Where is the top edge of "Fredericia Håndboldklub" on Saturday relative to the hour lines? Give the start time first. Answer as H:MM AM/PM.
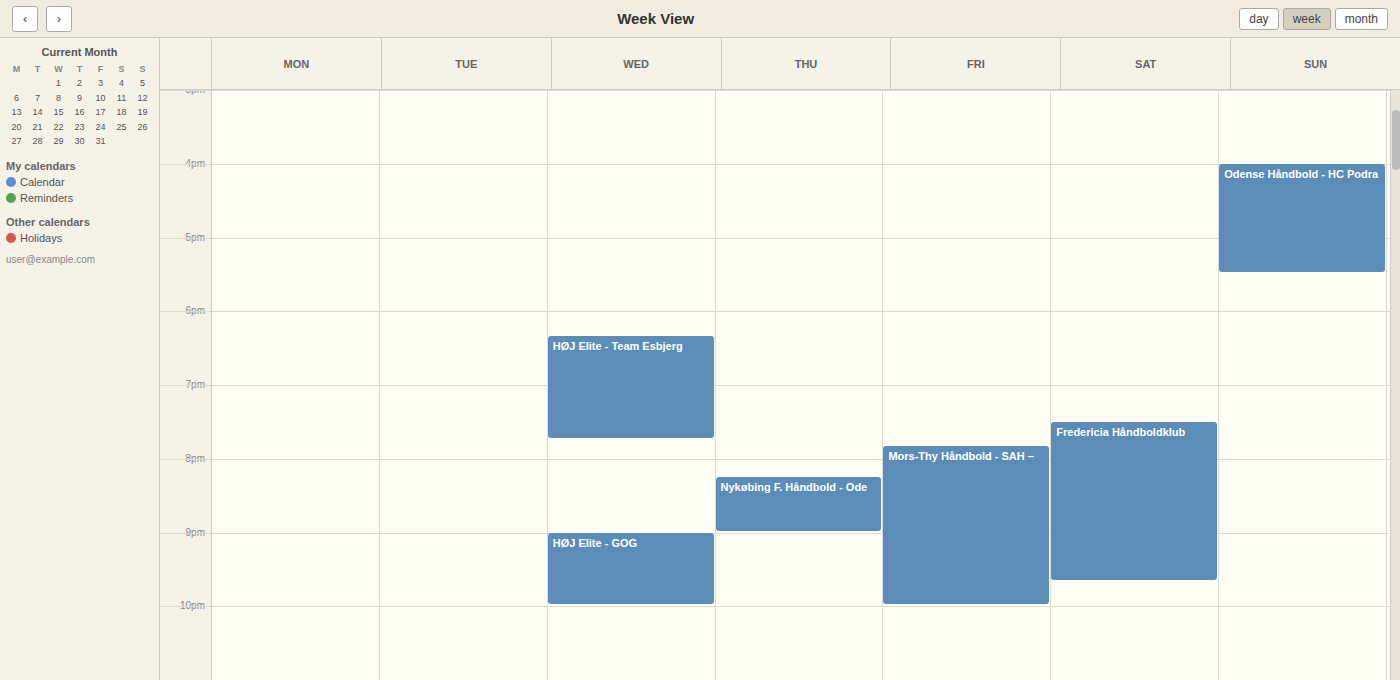
7:30 PM -- halfway between the 7 PM and 8 PM lines.